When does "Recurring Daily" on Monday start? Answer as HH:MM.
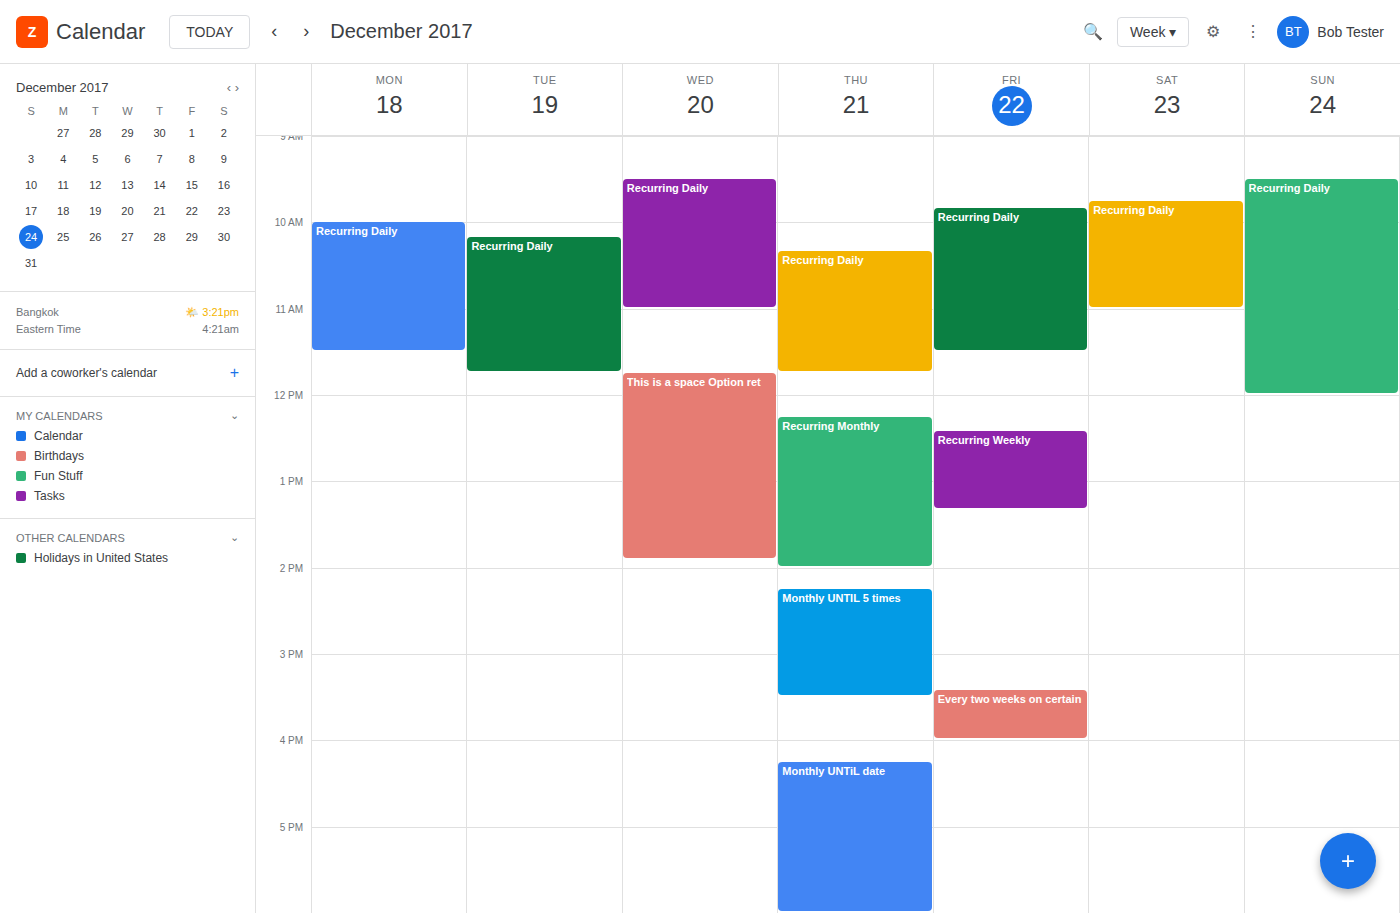
10:00